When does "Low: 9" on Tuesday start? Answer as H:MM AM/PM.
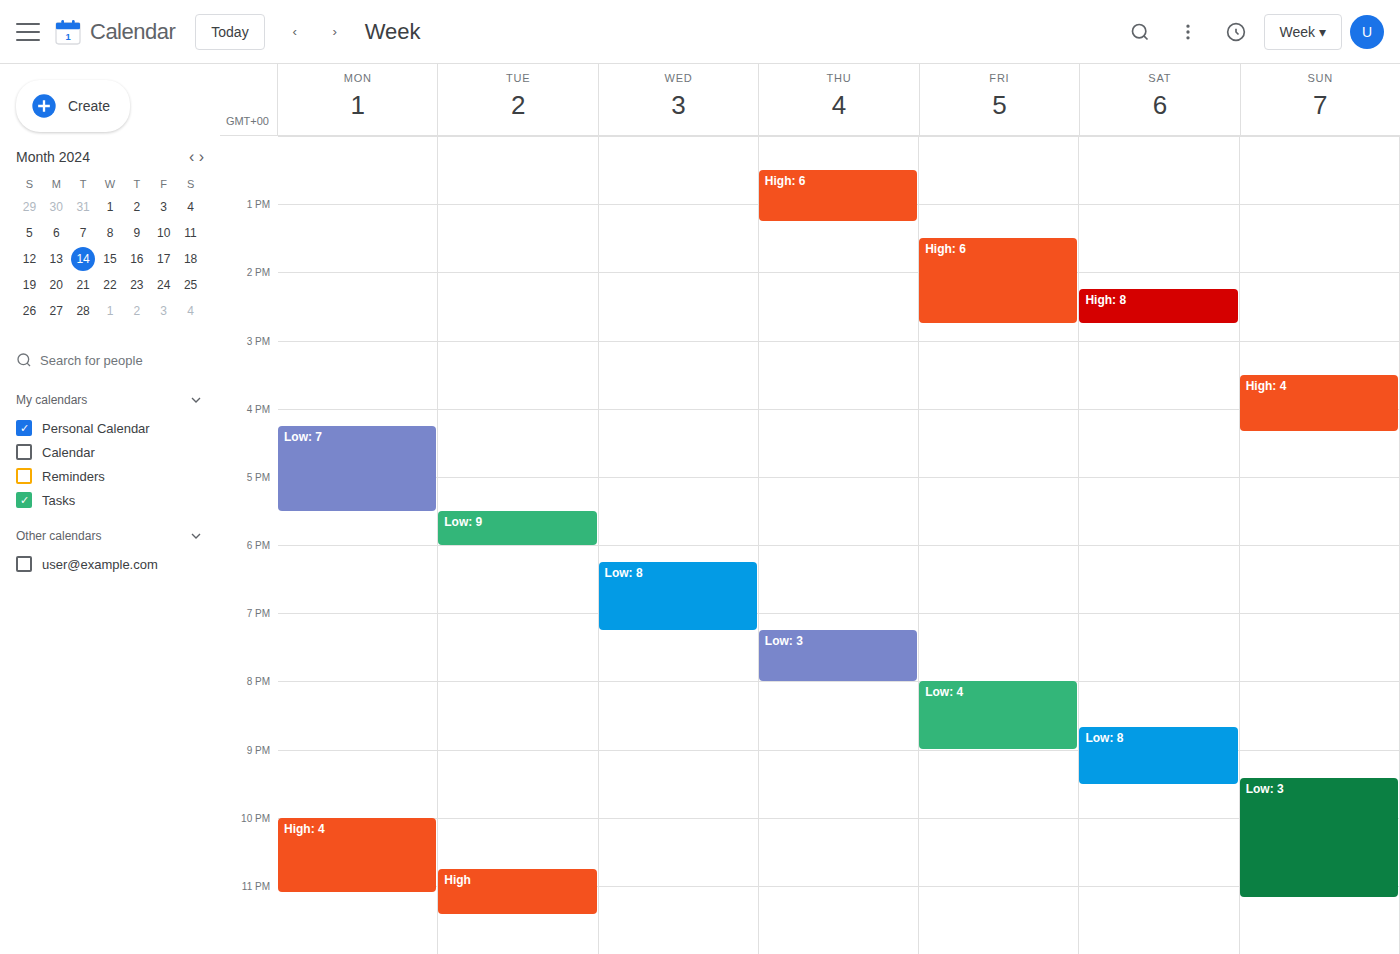
5:30 PM